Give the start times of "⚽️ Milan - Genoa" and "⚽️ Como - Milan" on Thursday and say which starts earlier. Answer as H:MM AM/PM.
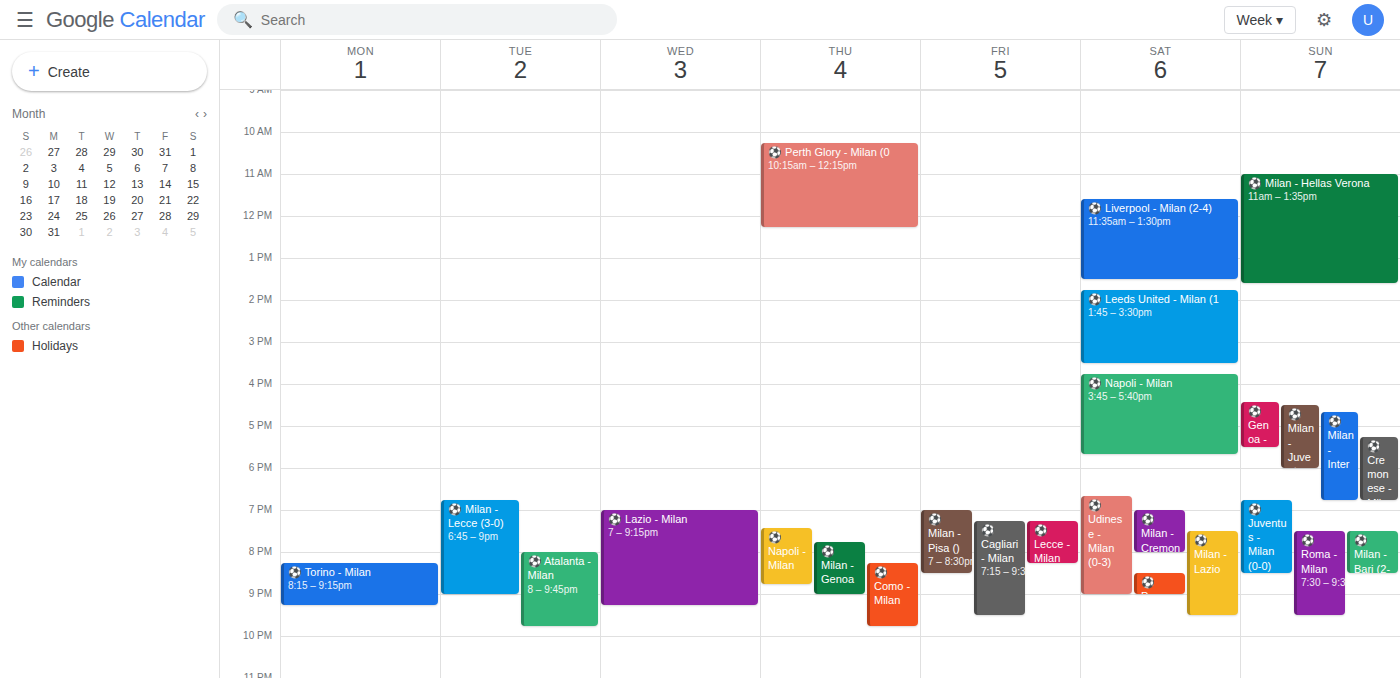
"⚽️ Milan - Genoa" 7:45 PM; "⚽️ Como - Milan" 8:15 PM.